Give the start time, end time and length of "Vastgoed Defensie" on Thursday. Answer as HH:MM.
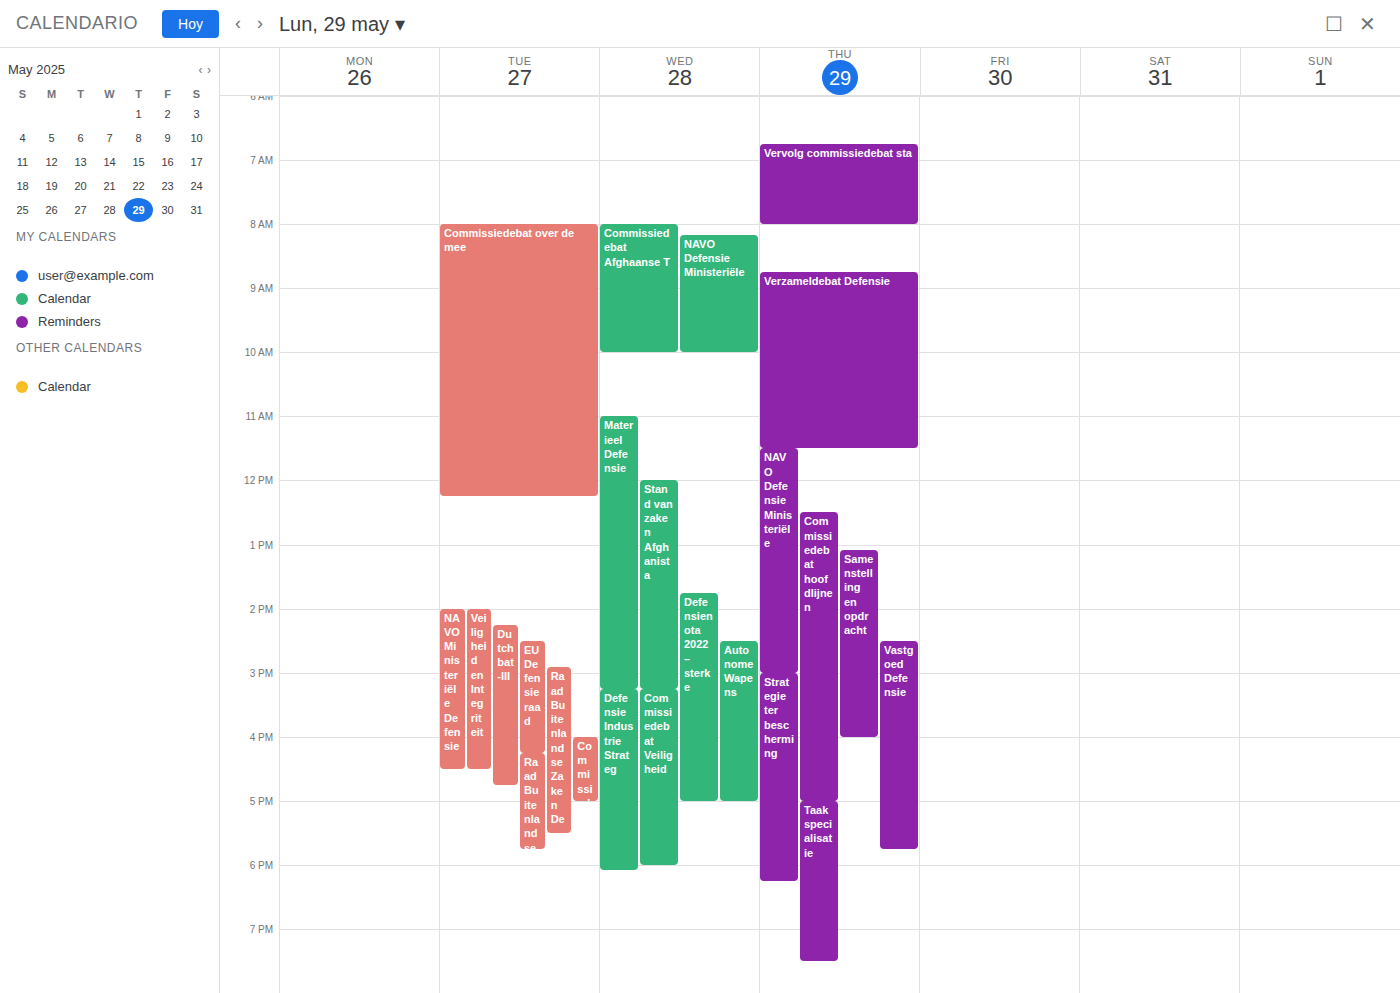
14:30 to 17:45, 3 hours 15 minutes